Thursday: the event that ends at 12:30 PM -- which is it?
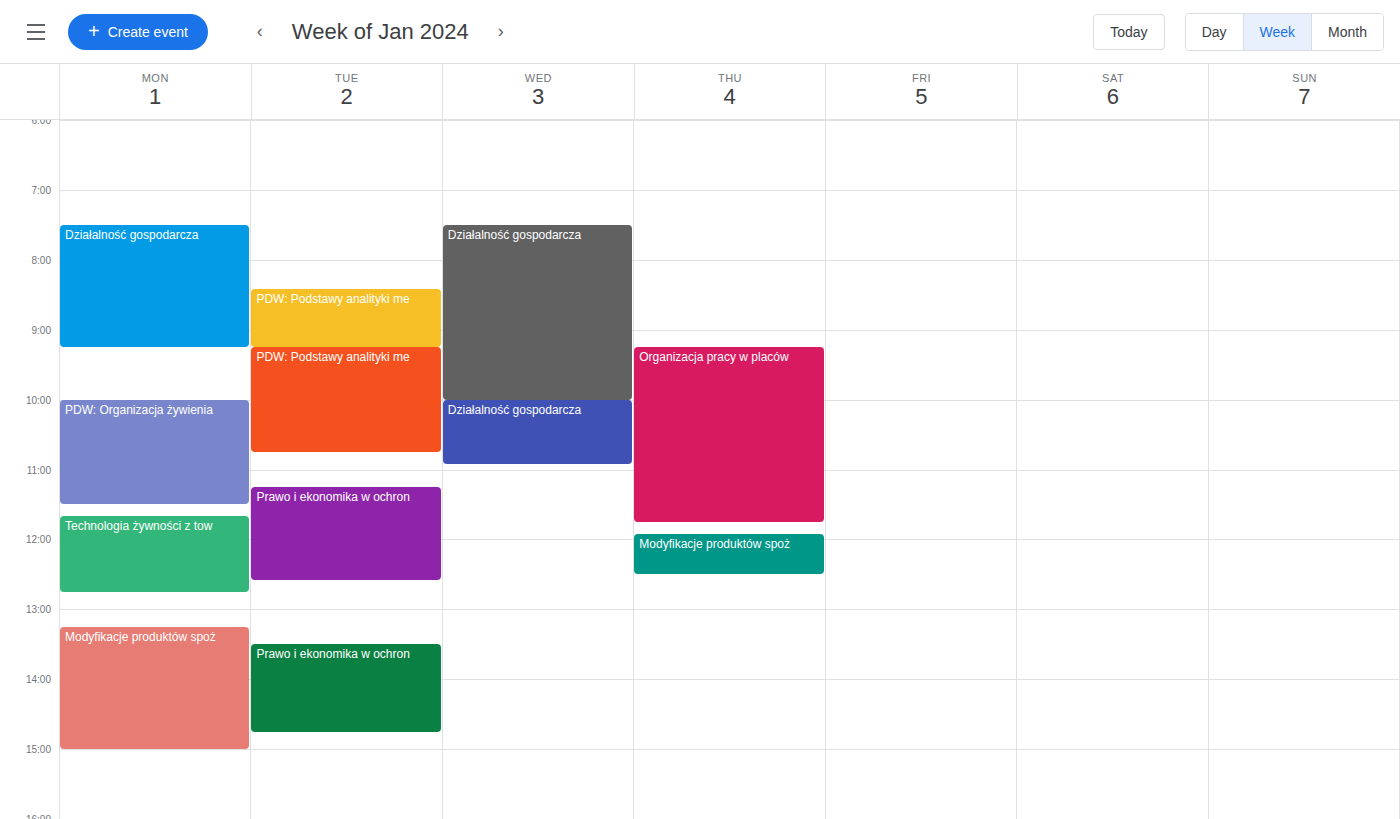
"Modyfikacje produktów spoż"